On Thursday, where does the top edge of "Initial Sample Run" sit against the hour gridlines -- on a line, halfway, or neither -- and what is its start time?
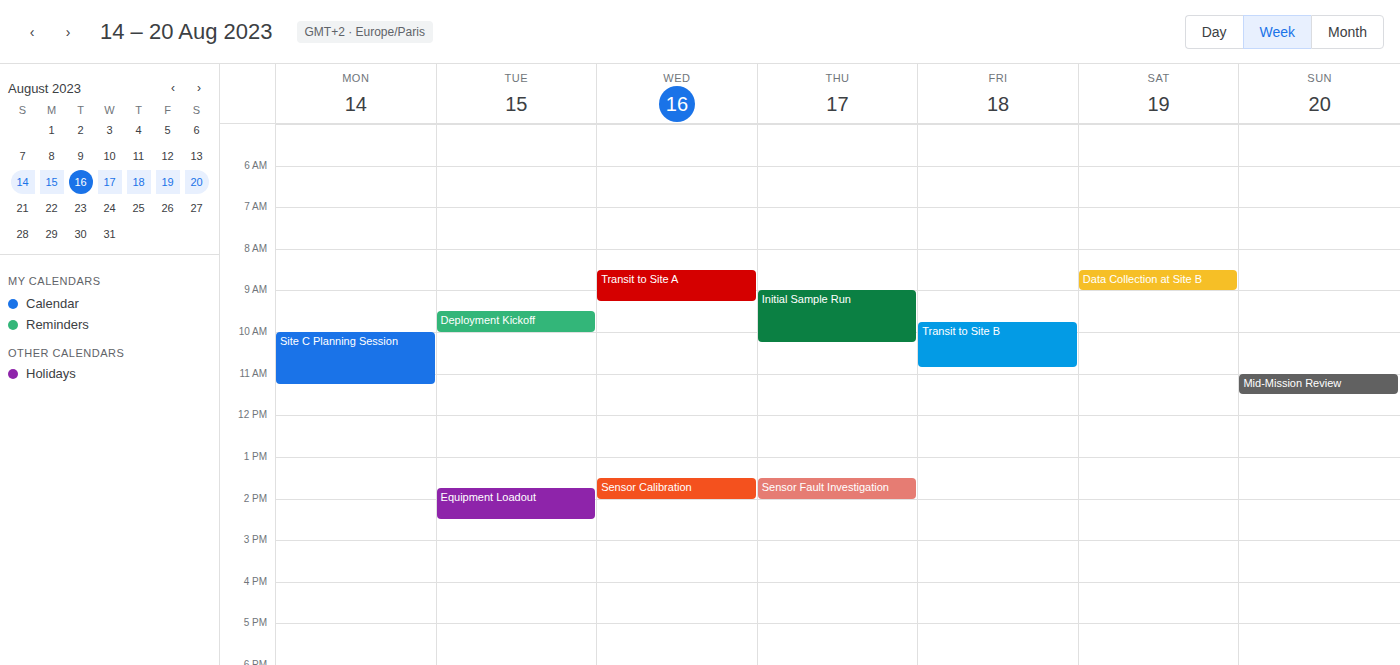
9:00 AM -- exactly on the 9 AM line.